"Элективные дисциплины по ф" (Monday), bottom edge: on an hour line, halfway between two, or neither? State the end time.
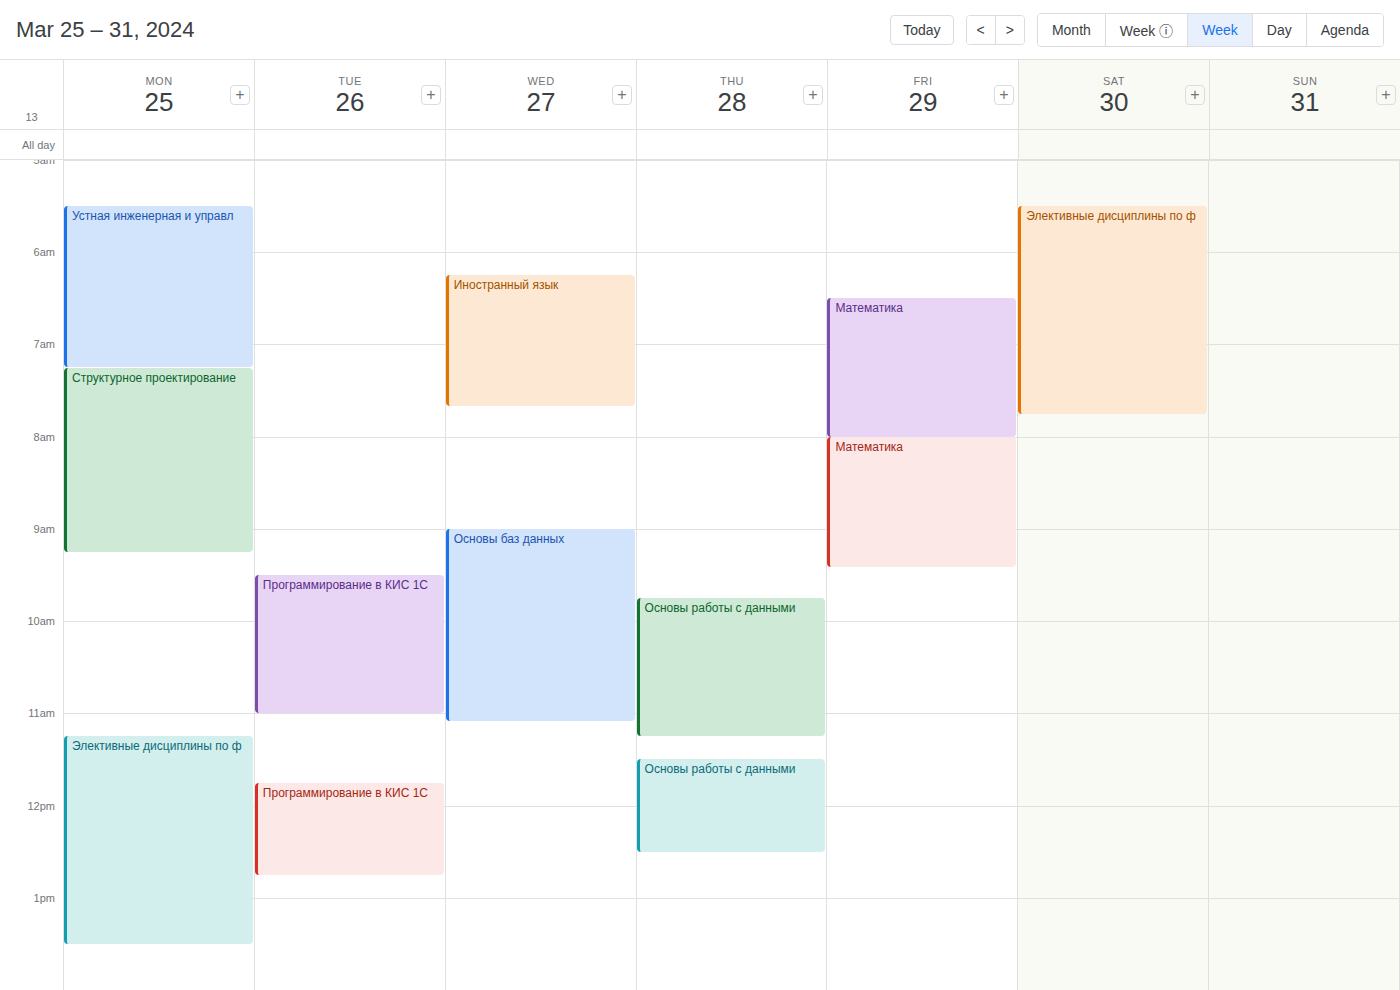
13:30 -- halfway between the 13:00 and 14:00 lines.